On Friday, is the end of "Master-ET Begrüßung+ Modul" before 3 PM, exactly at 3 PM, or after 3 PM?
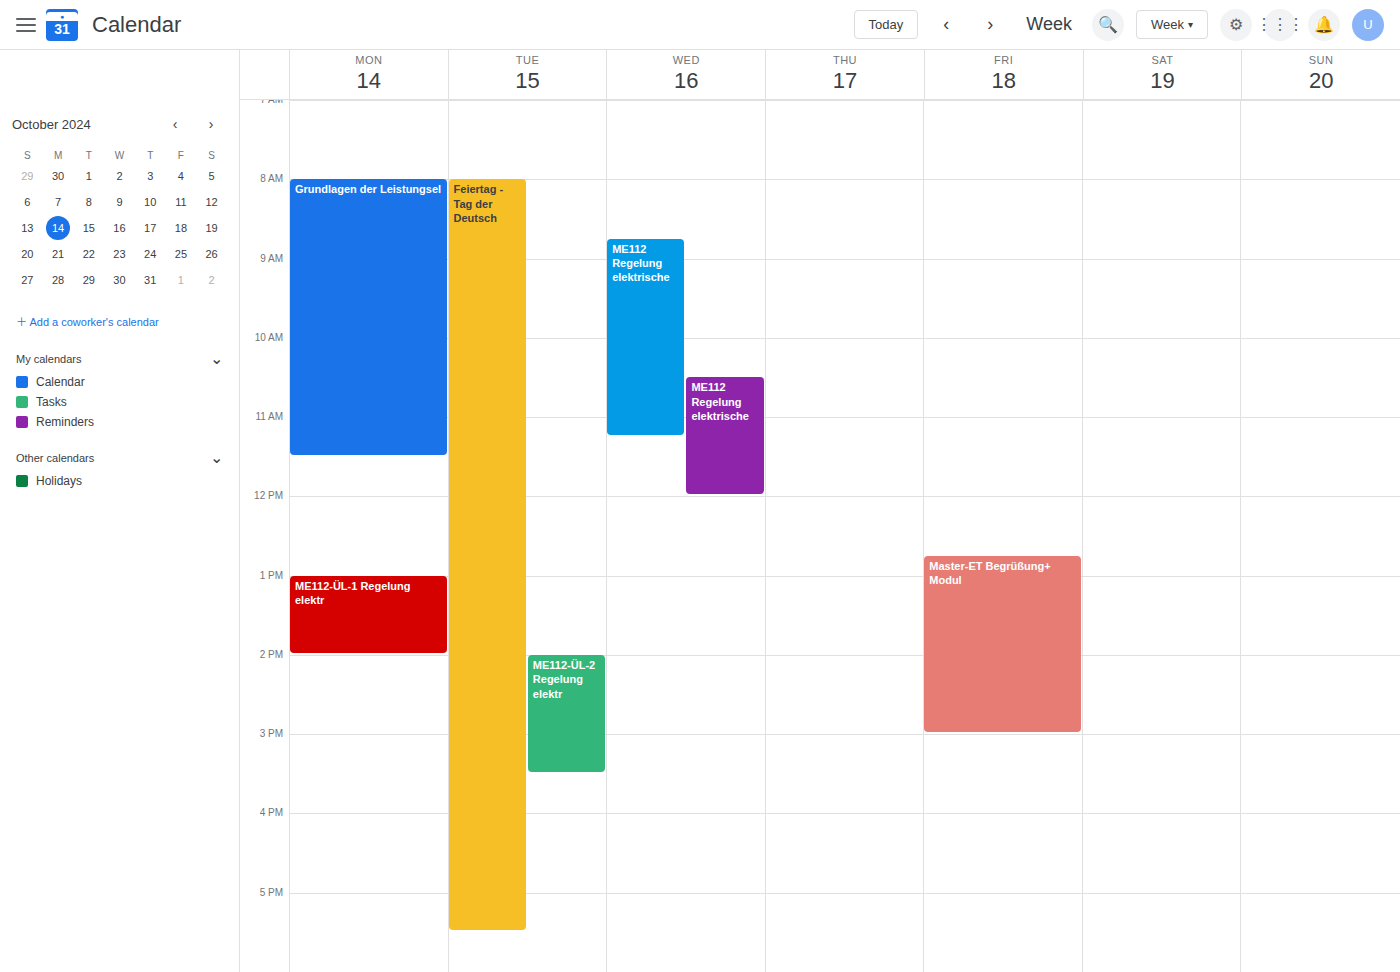
3:00 PM -- exactly at 3 PM, on the 3 PM line.